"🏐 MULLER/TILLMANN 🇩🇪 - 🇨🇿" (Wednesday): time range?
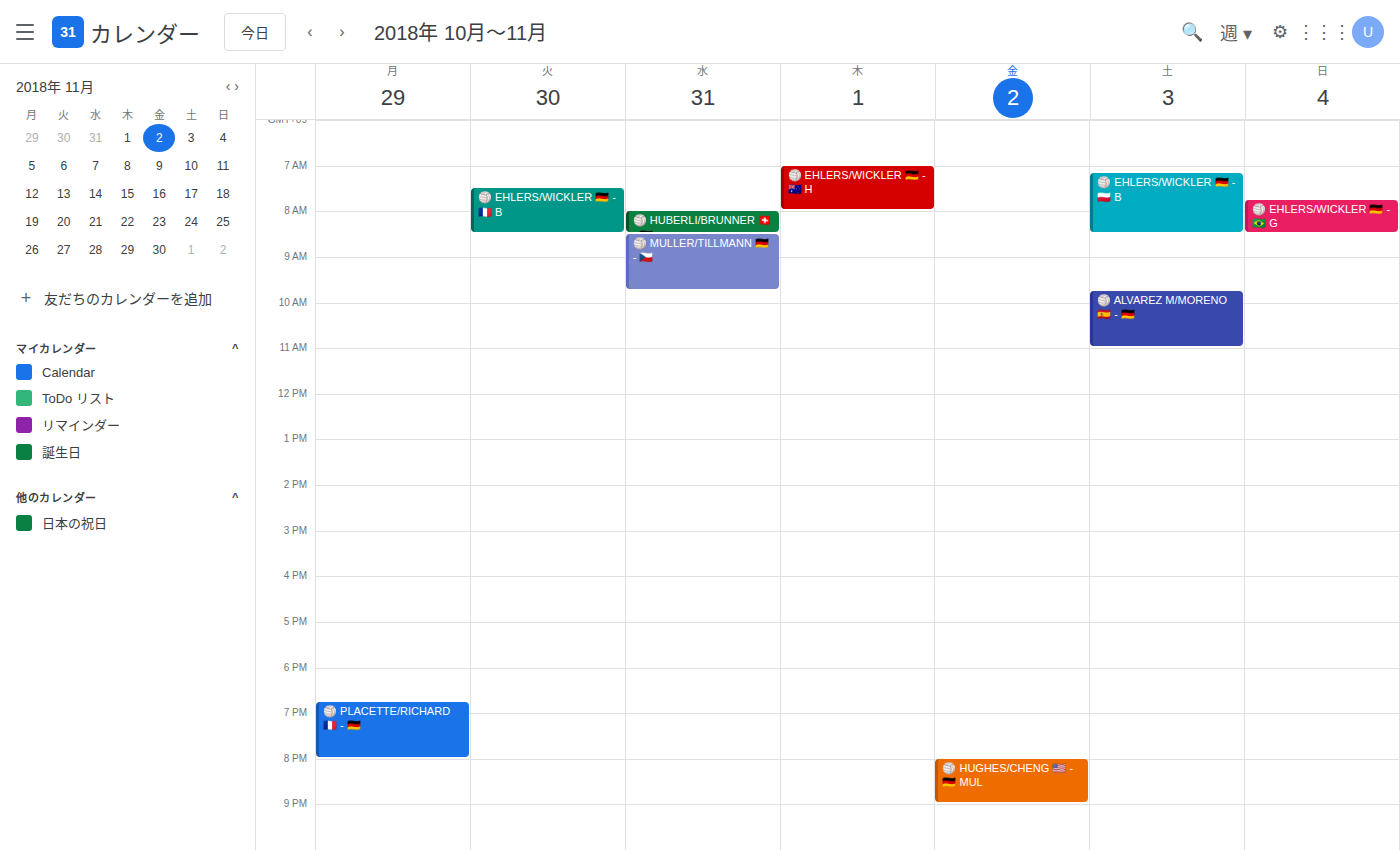
8:30 AM to 9:45 AM